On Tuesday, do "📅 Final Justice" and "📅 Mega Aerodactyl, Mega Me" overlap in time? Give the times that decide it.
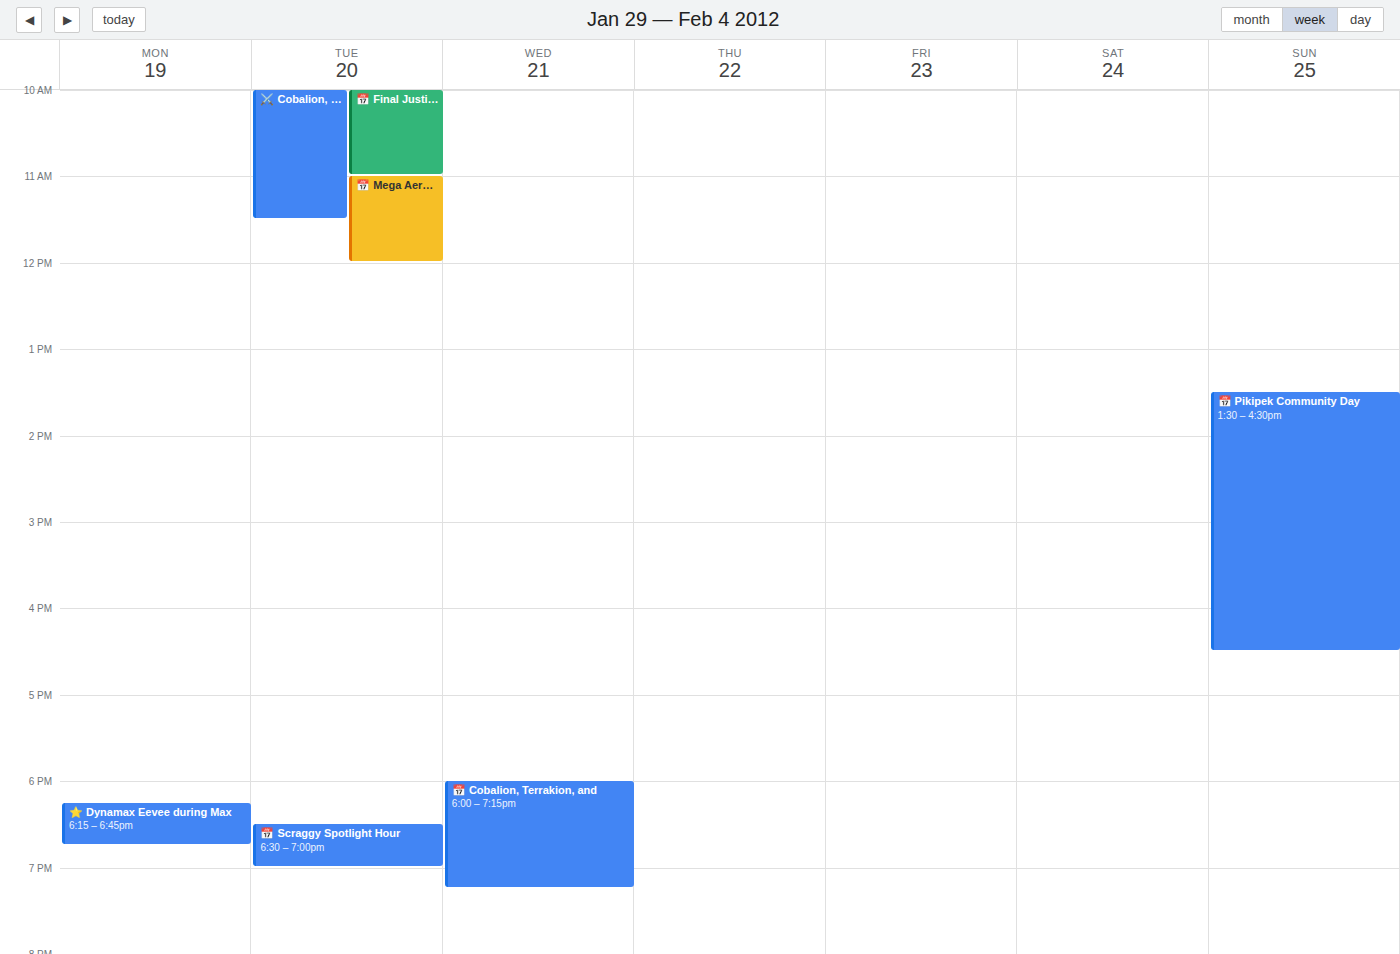
"📅 Final Justice" ends at 11:00 AM, exactly when "📅 Mega Aerodactyl, Mega Me" starts -- they touch but do not overlap.